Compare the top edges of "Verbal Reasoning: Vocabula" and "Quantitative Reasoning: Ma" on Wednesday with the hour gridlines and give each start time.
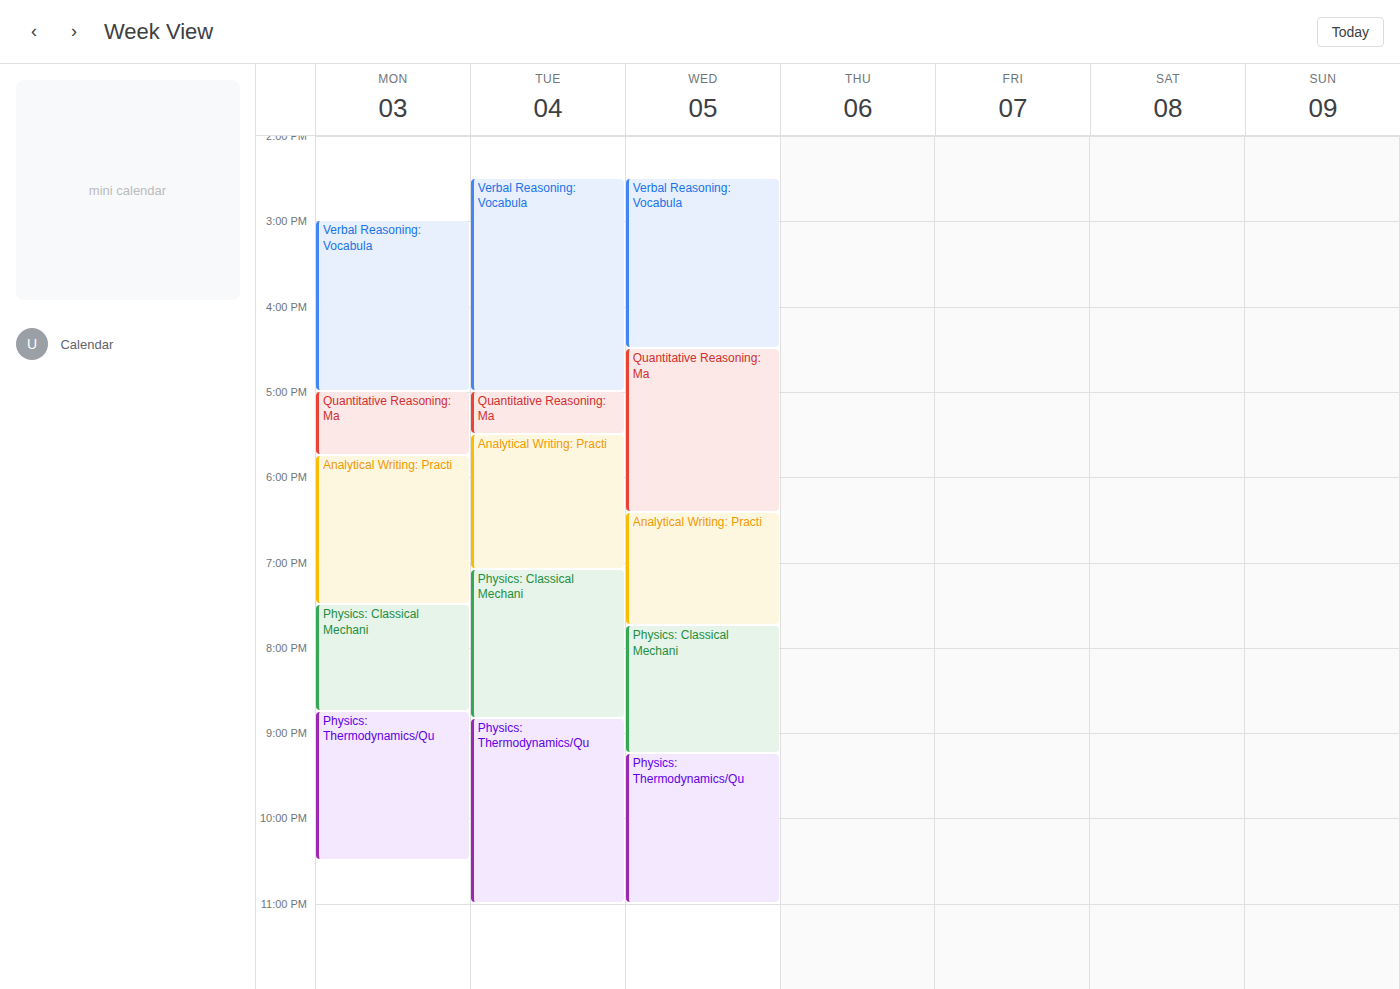
"Verbal Reasoning: Vocabula": 2:30 PM, halfway between the 2 PM and 3 PM lines. "Quantitative Reasoning: Ma": 4:30 PM, halfway between the 4 PM and 5 PM lines.